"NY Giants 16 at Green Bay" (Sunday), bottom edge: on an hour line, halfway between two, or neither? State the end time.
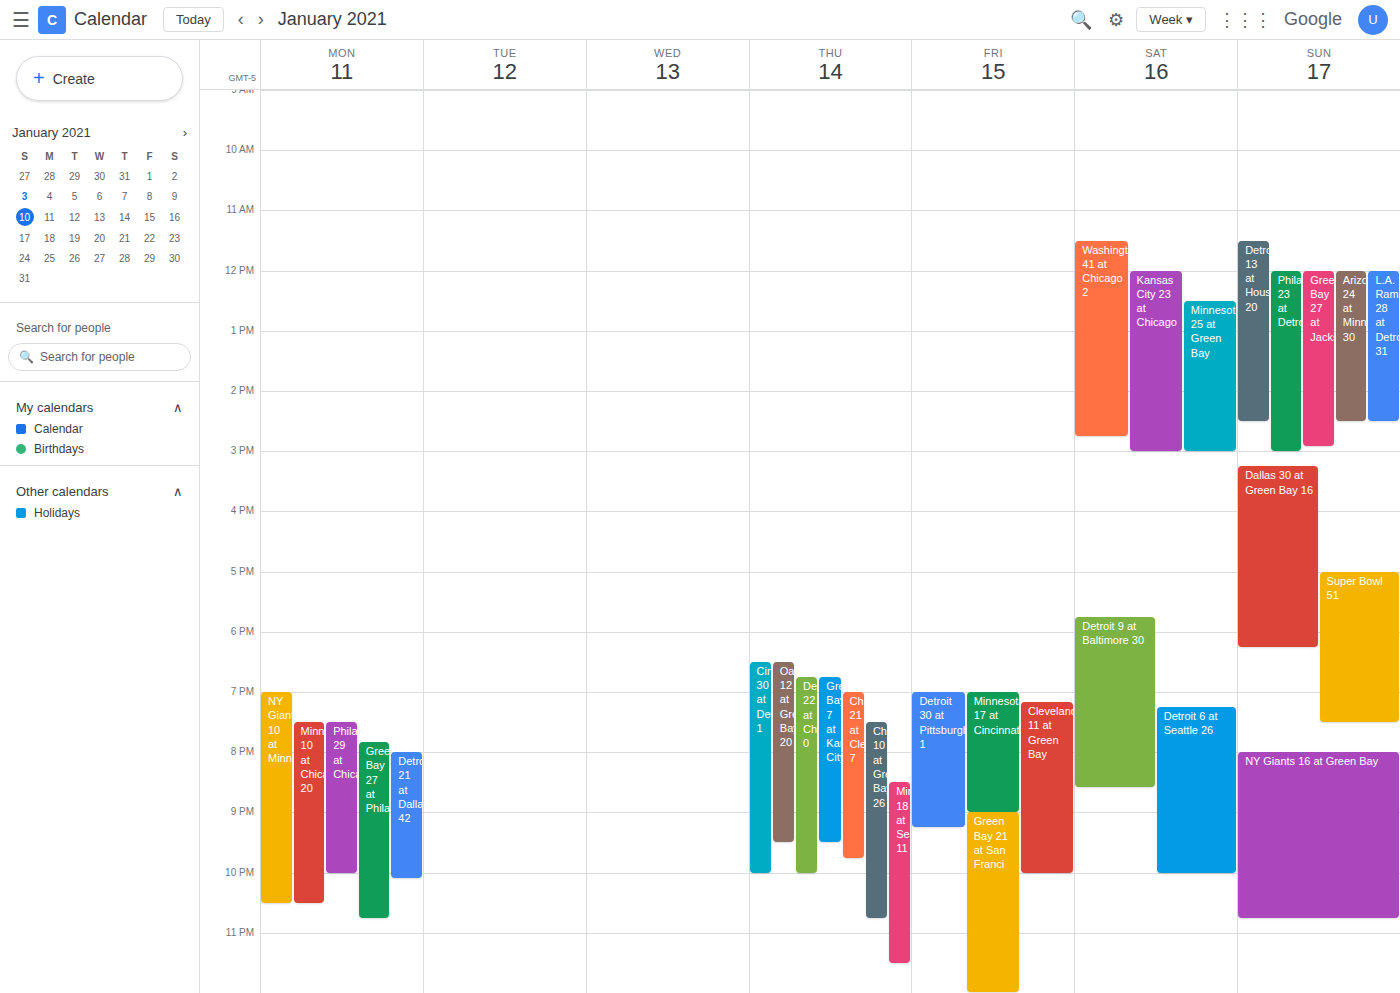
10:45 PM -- neither: three quarters of the way from the 10 PM line to the 11 PM line.